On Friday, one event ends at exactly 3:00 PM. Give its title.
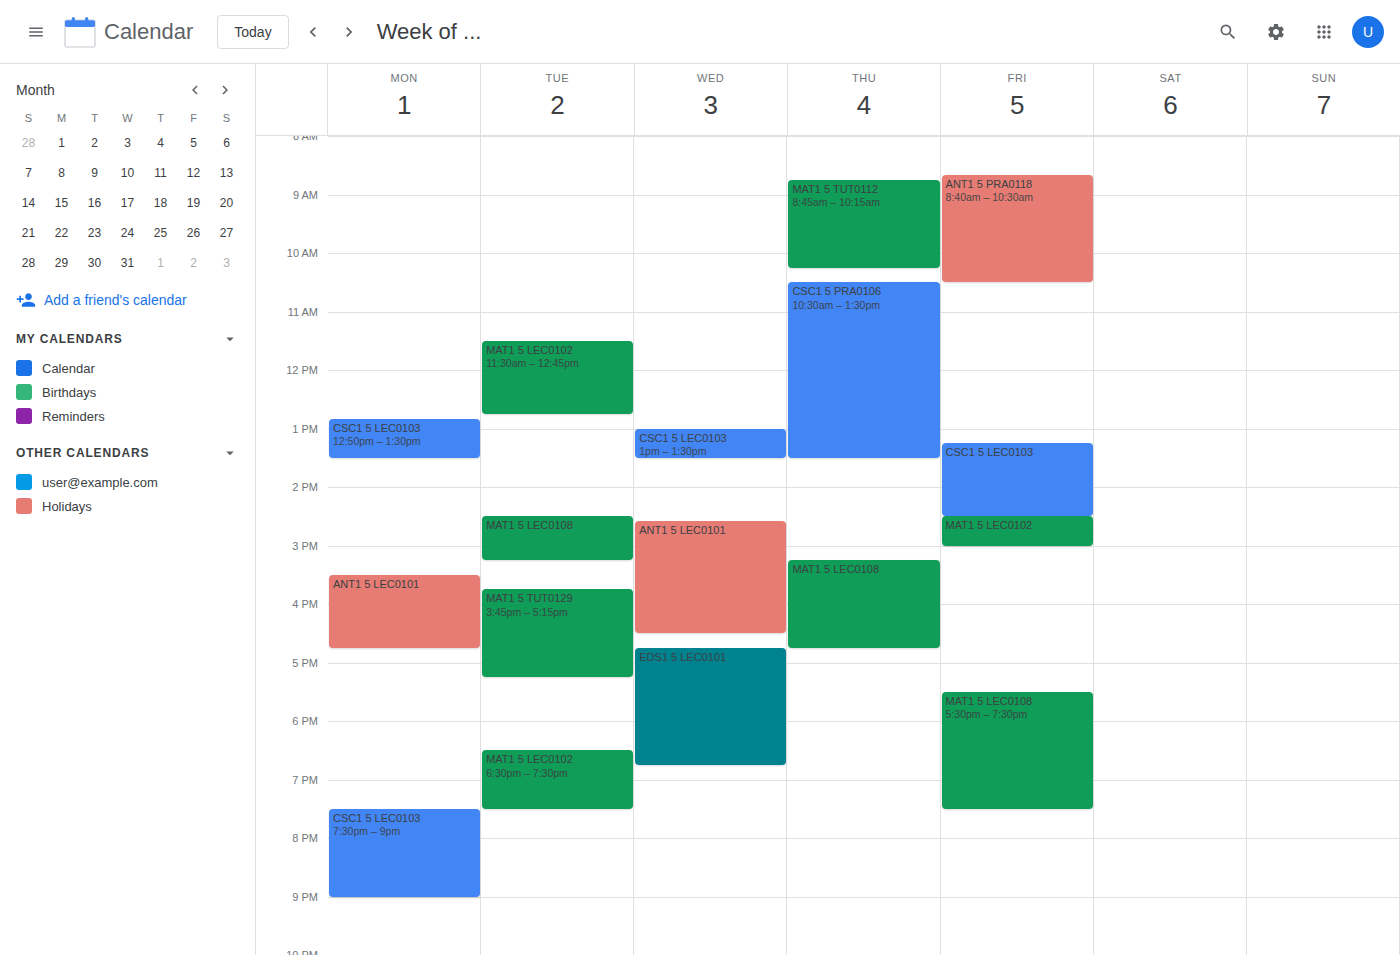
"MAT1 5 LEC0102"